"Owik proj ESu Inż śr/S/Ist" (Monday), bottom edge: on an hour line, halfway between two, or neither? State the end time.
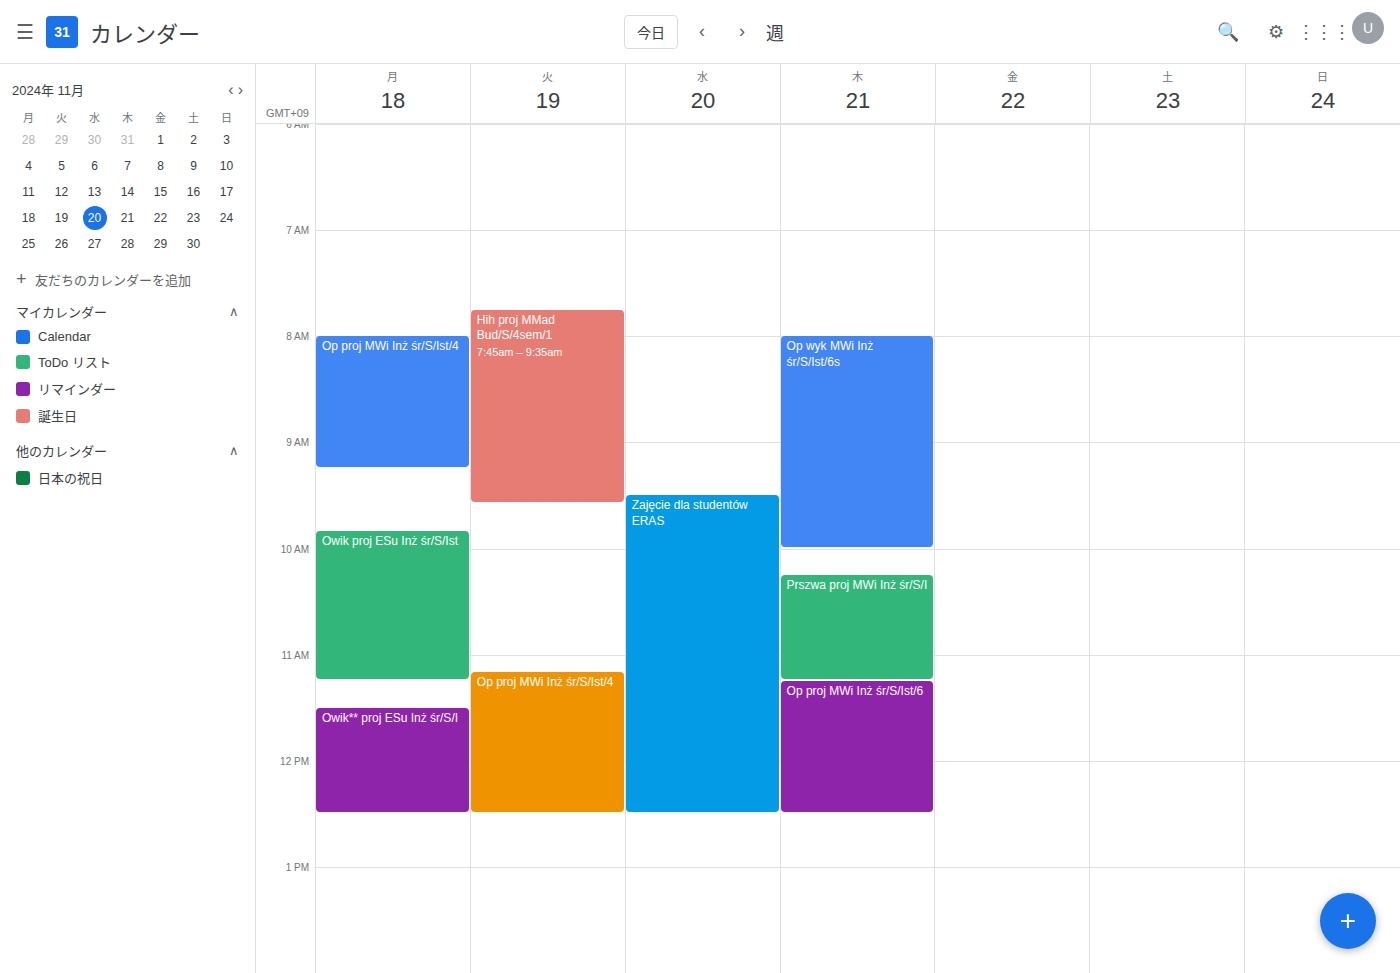
11:15 AM -- neither: a quarter of the way from the 11 AM line to the 12 PM line.